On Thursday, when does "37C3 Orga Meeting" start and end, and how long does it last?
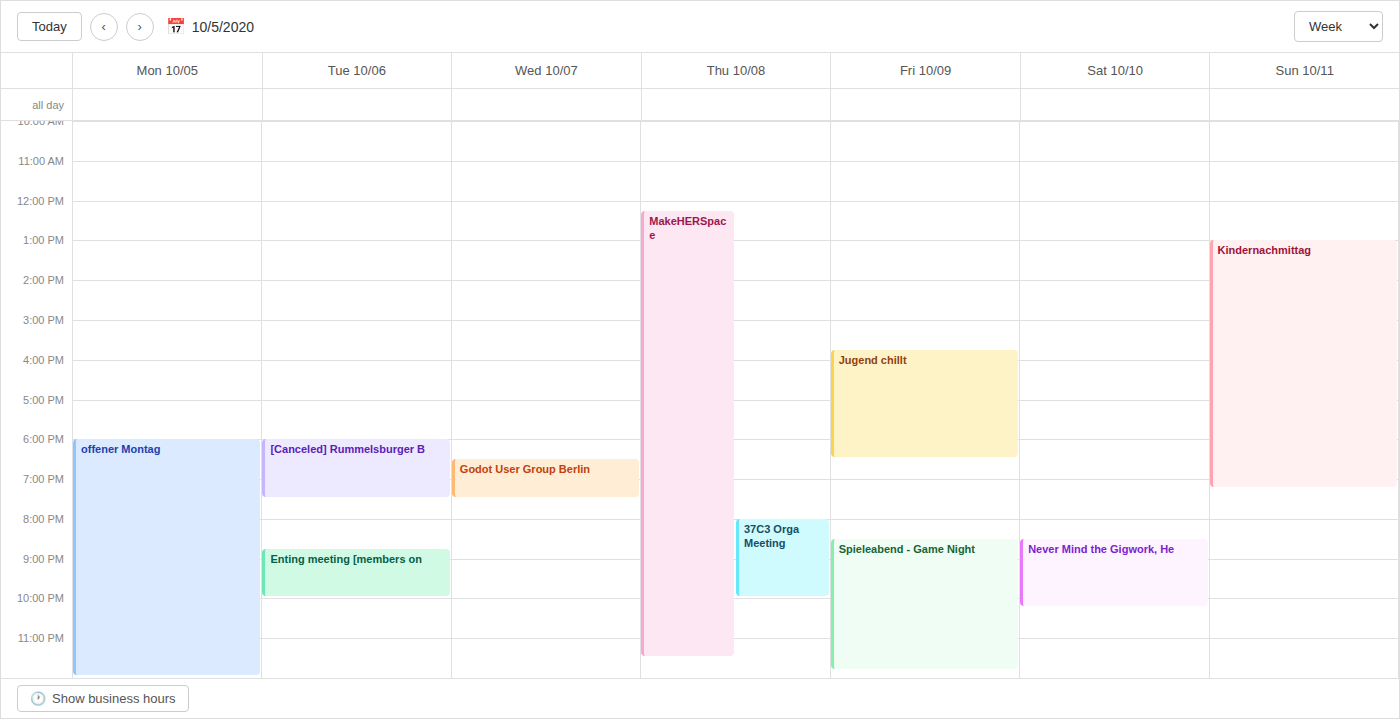
8:00 PM to 10:00 PM, 2 hours